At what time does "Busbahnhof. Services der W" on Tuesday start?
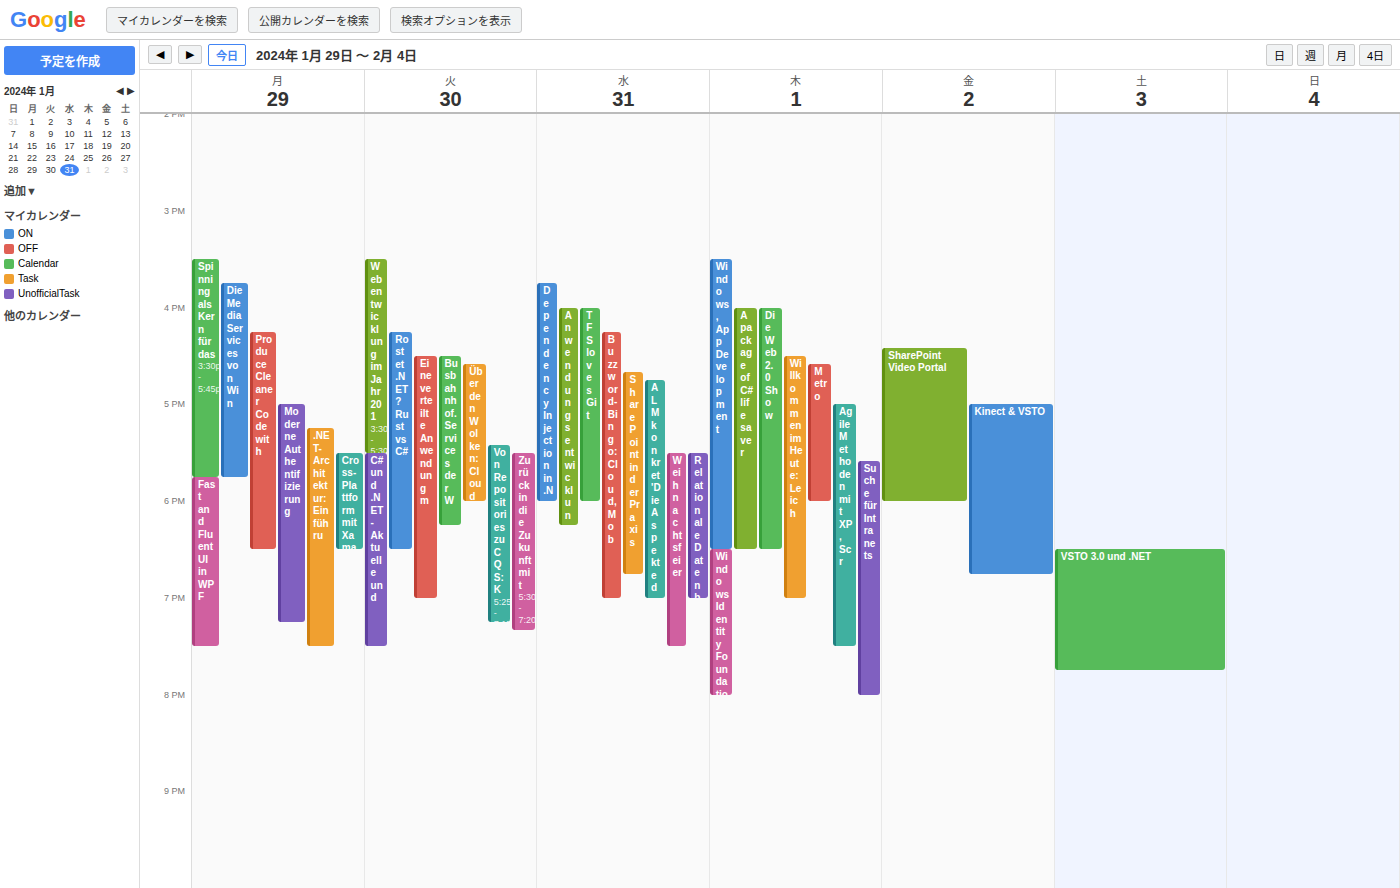
4:30 PM